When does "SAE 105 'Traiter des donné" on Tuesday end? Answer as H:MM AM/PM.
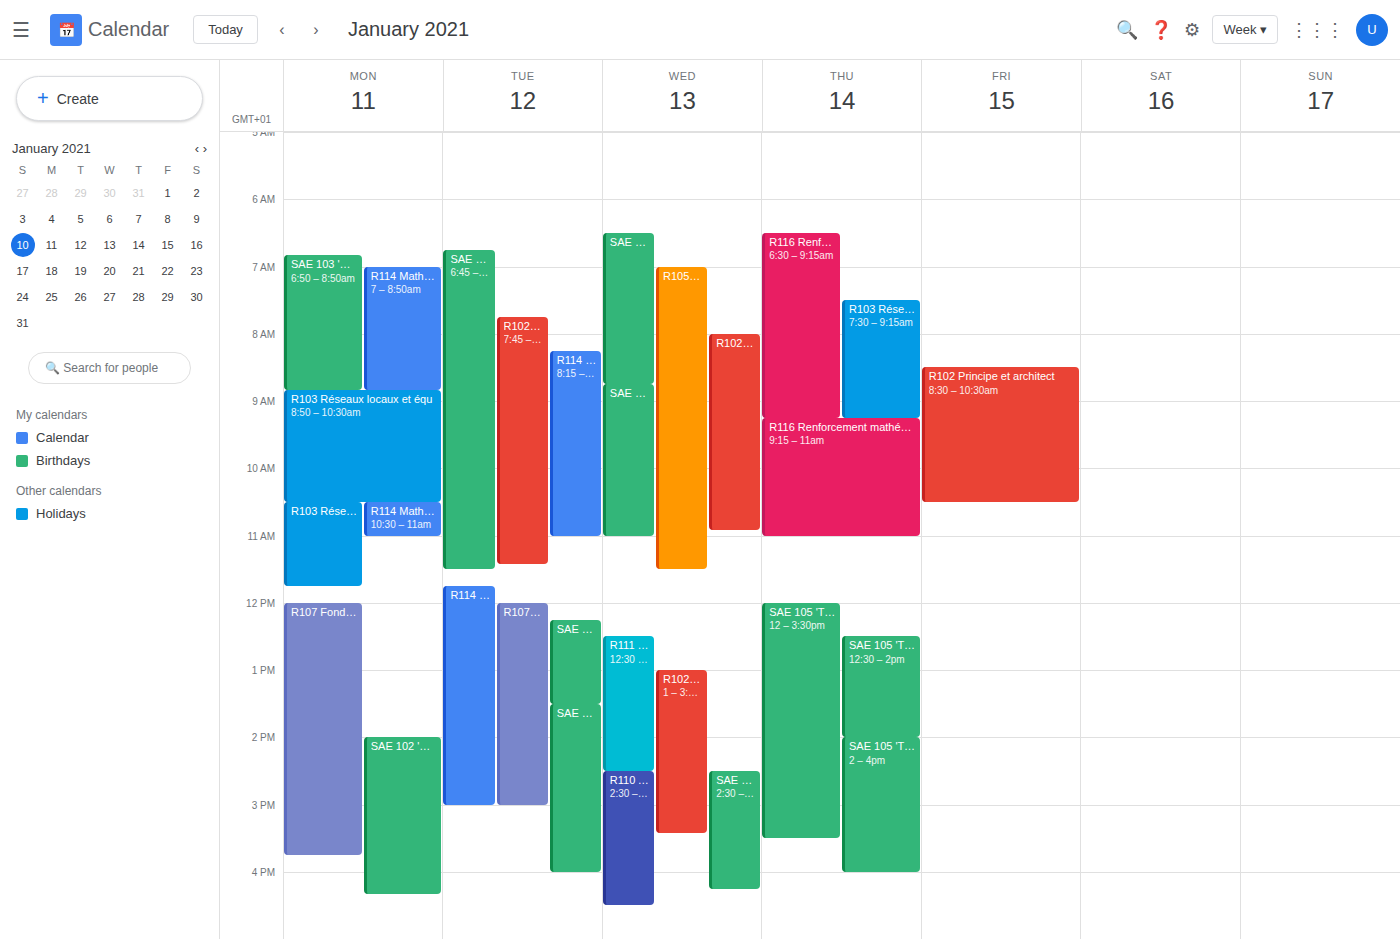
4:00 PM